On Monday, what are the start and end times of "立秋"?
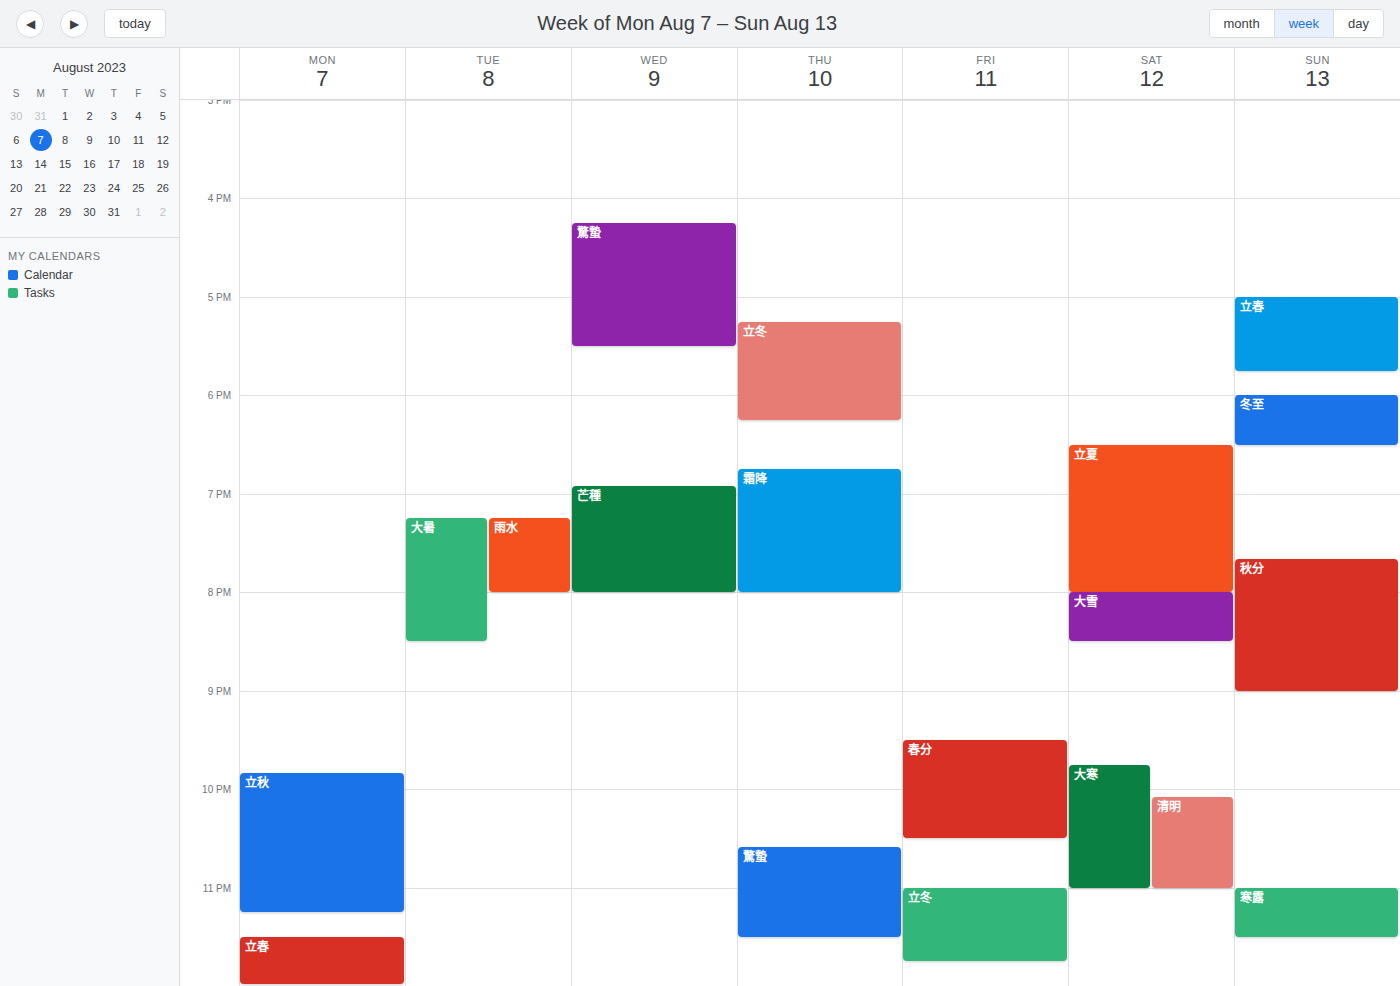
21:50 to 23:15